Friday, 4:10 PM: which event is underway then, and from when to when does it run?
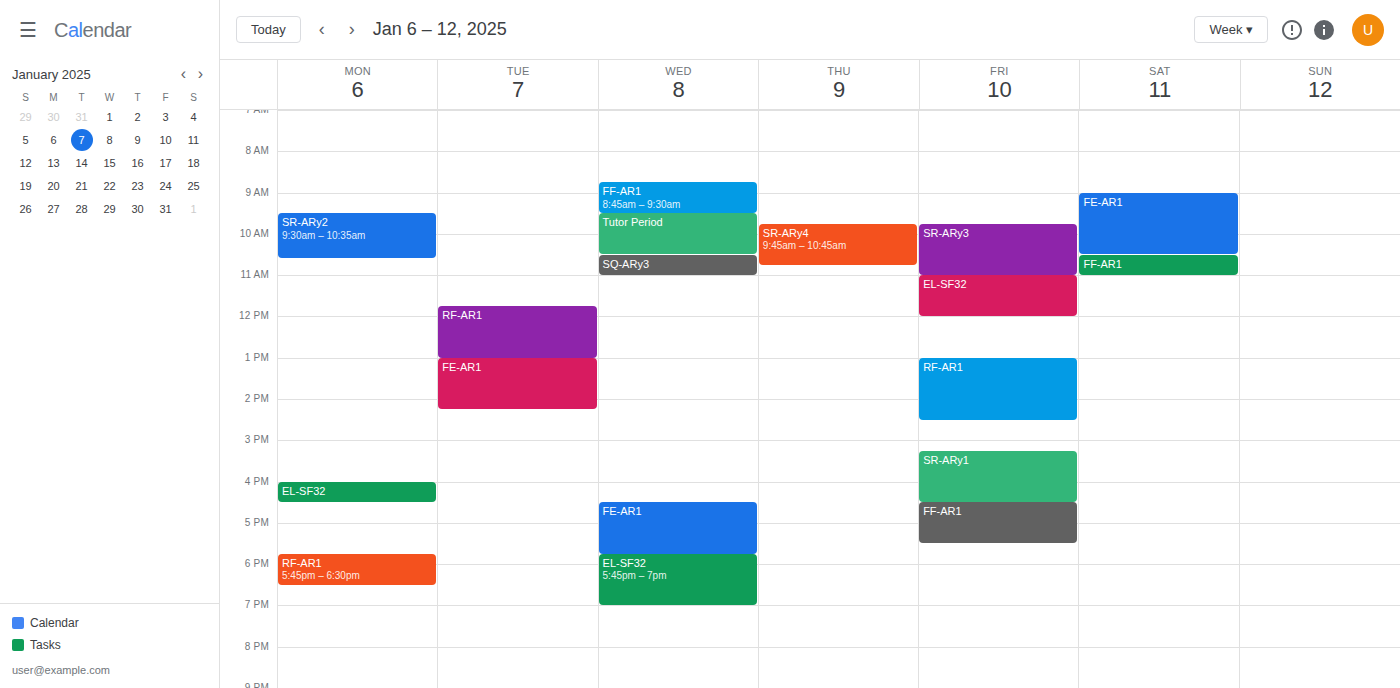
"SR-ARy1", 3:15 PM to 4:30 PM